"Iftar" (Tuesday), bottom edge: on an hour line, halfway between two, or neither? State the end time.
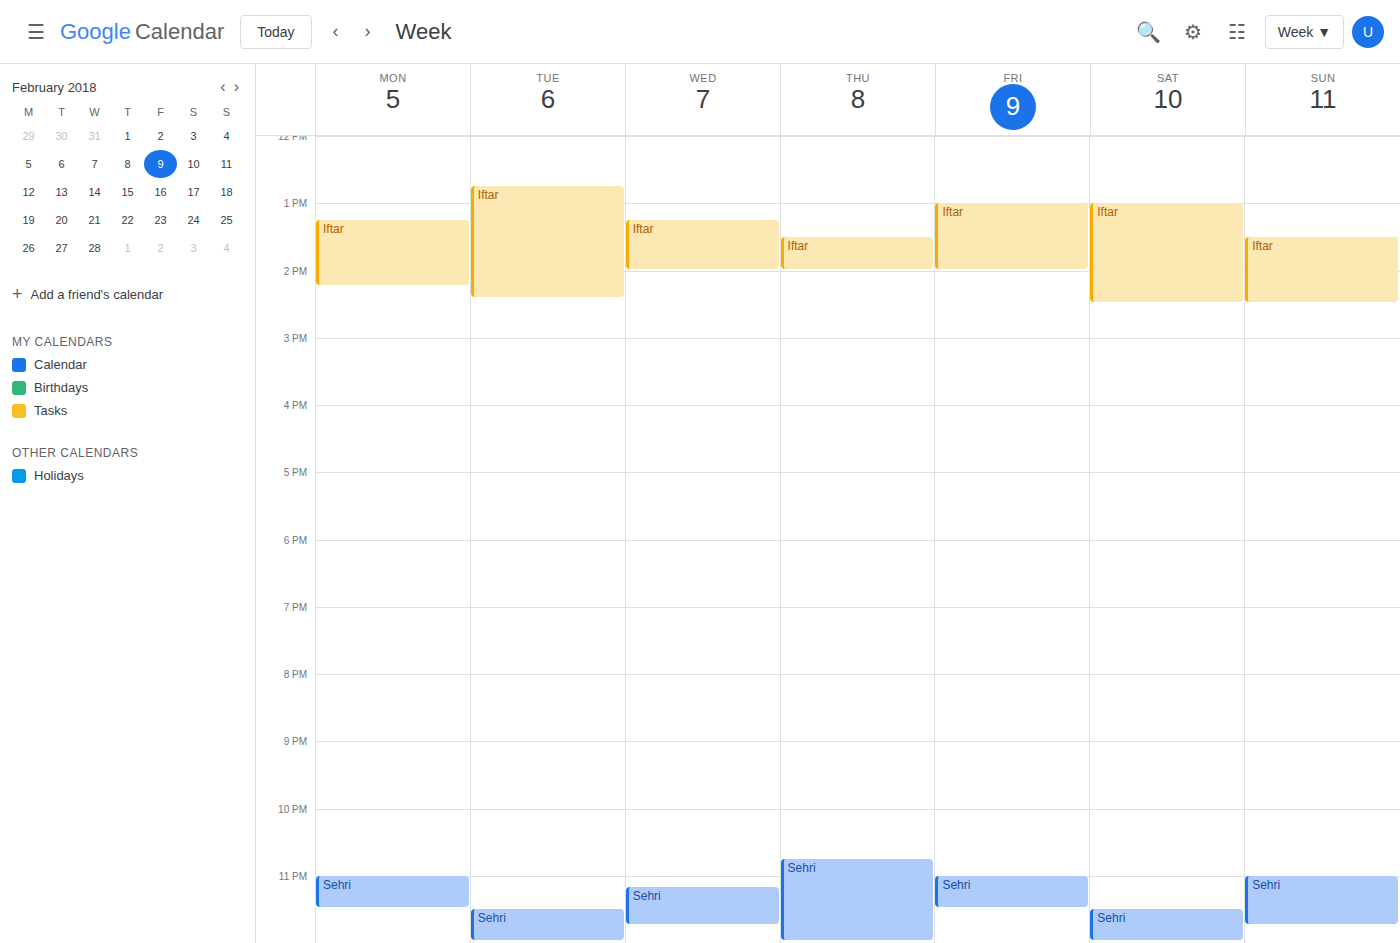
2:25 PM -- neither: 25 minutes below the 2 PM line and 35 minutes above the 3 PM line.